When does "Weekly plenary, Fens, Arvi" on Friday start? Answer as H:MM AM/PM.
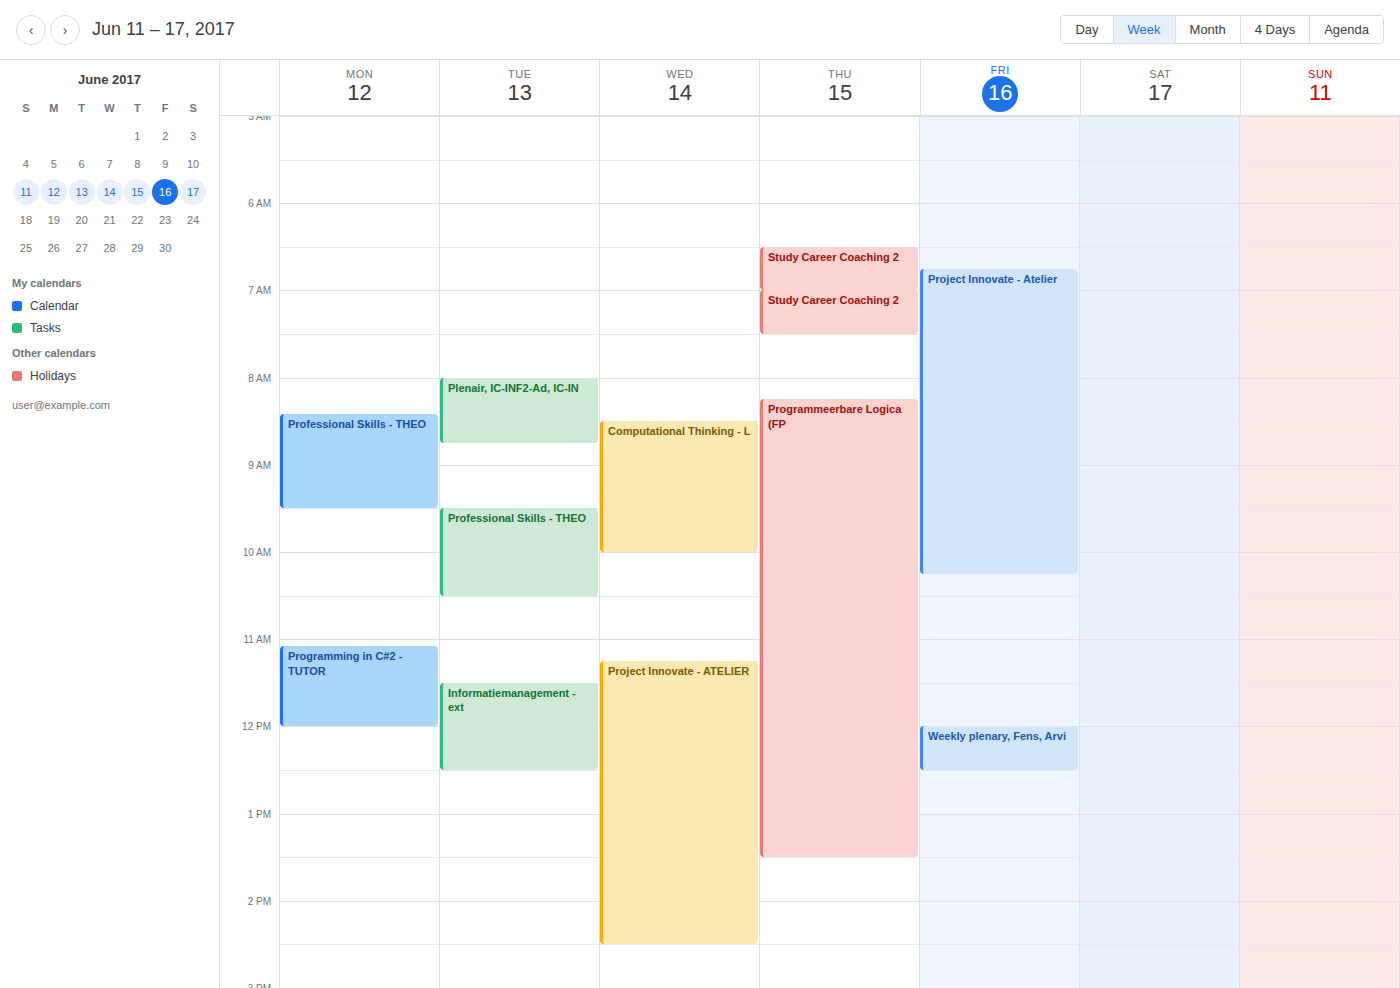
12:00 PM